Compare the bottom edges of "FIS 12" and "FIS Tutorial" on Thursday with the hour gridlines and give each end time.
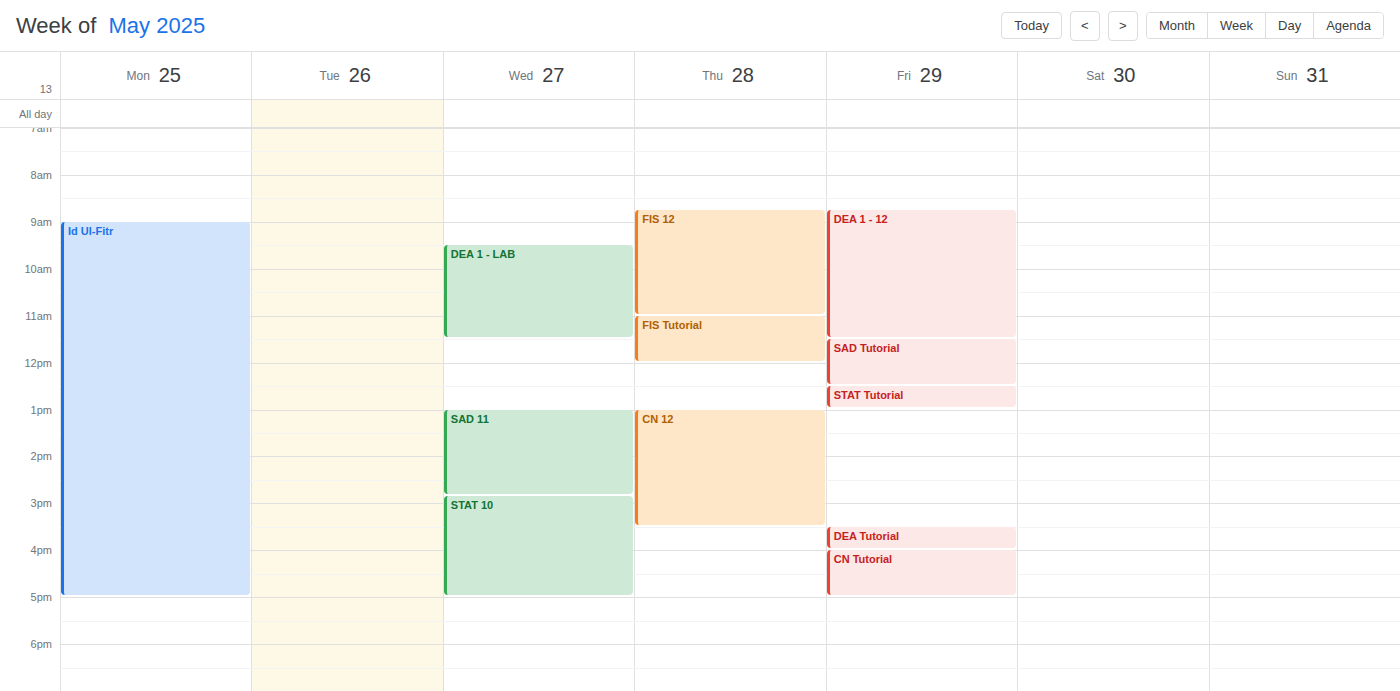
"FIS 12": 11:00 AM, exactly on the 11 AM line. "FIS Tutorial": 12:00 PM, exactly on the 12 PM line.